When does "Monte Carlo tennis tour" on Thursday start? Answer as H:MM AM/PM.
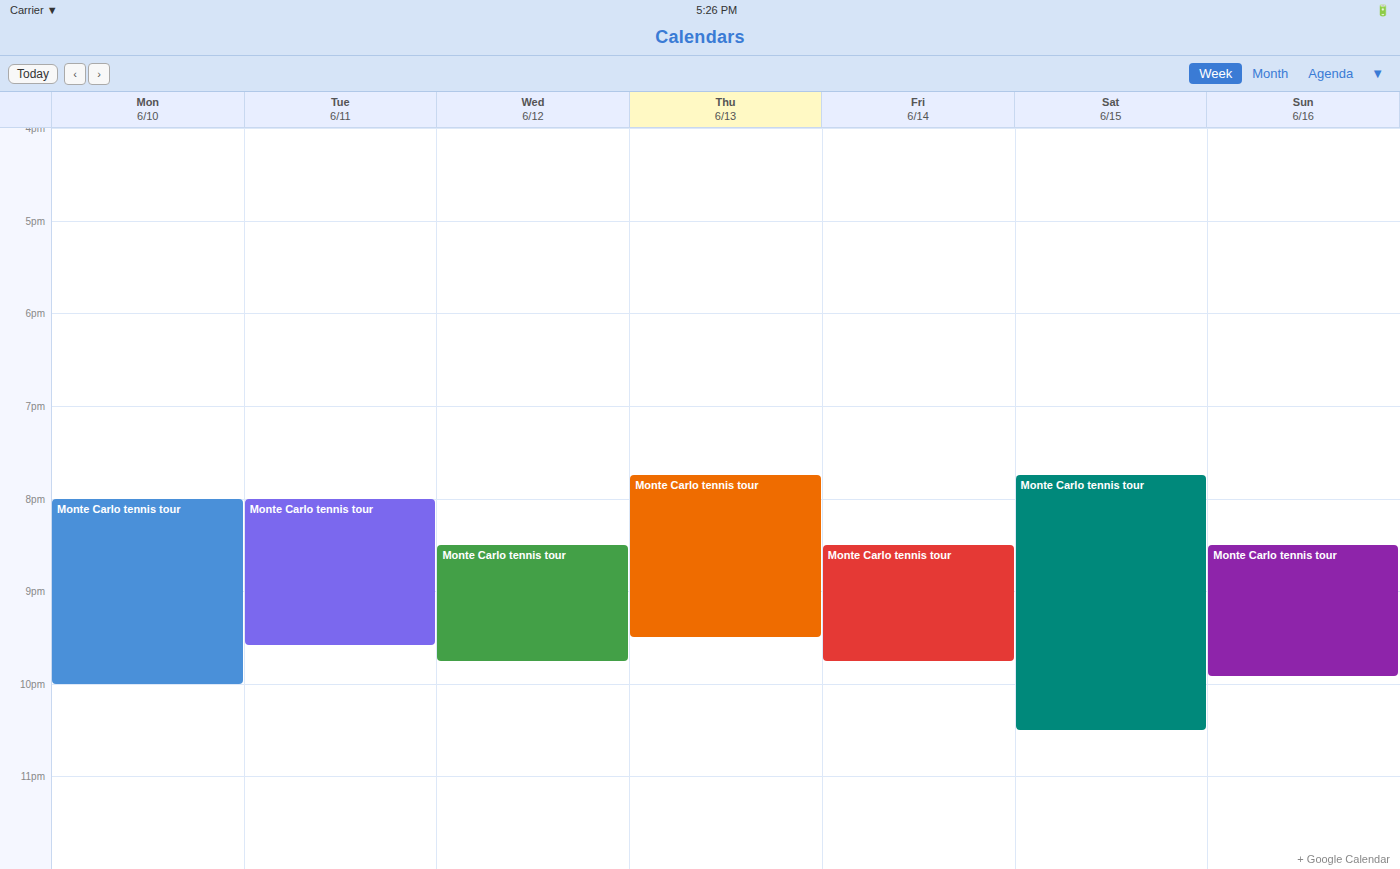
7:45 PM